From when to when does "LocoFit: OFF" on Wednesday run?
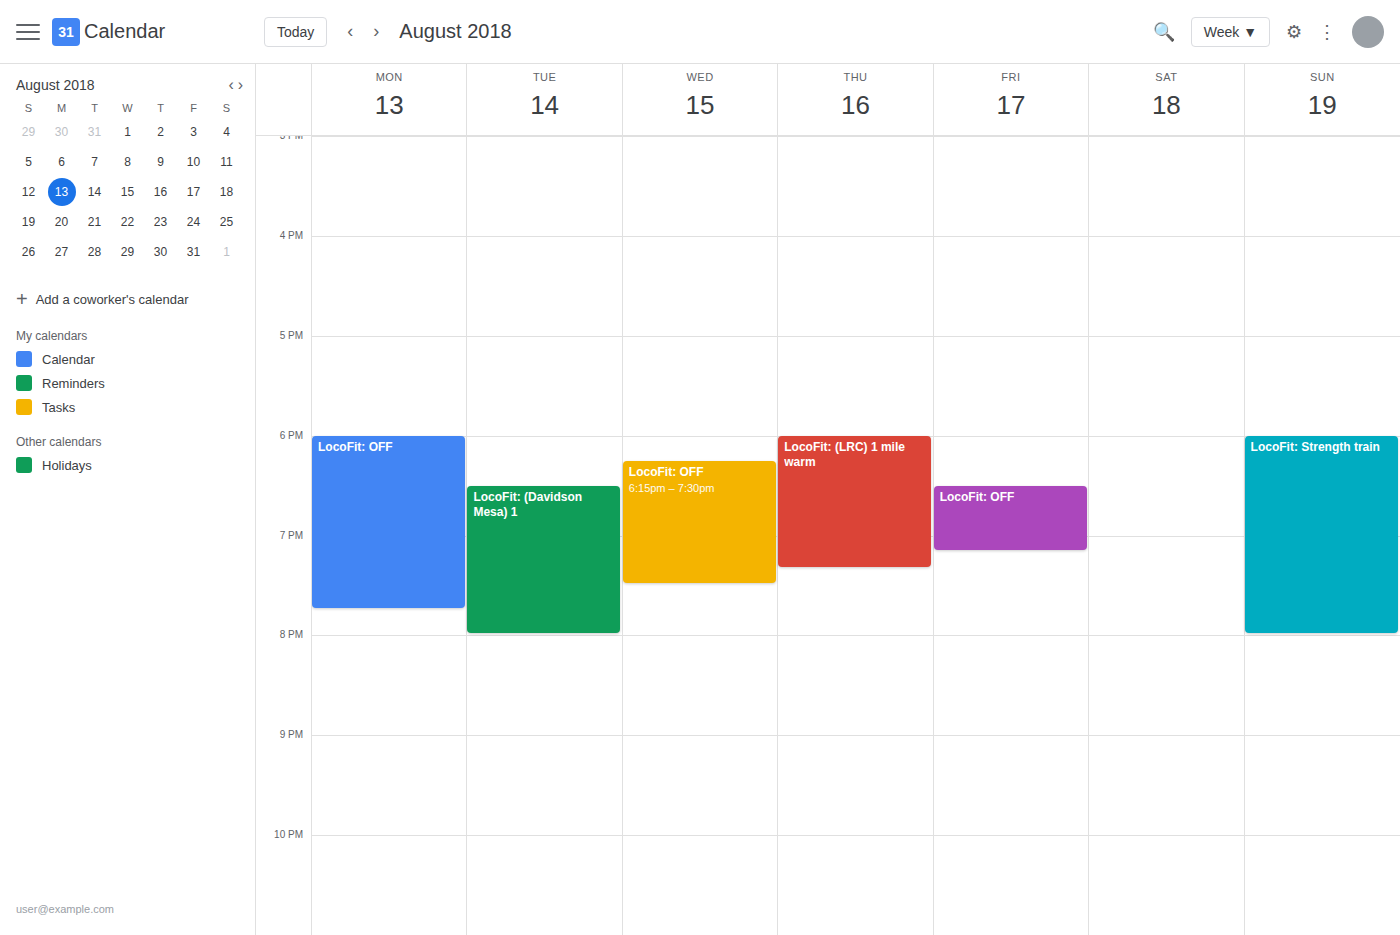
6:15 PM to 7:30 PM